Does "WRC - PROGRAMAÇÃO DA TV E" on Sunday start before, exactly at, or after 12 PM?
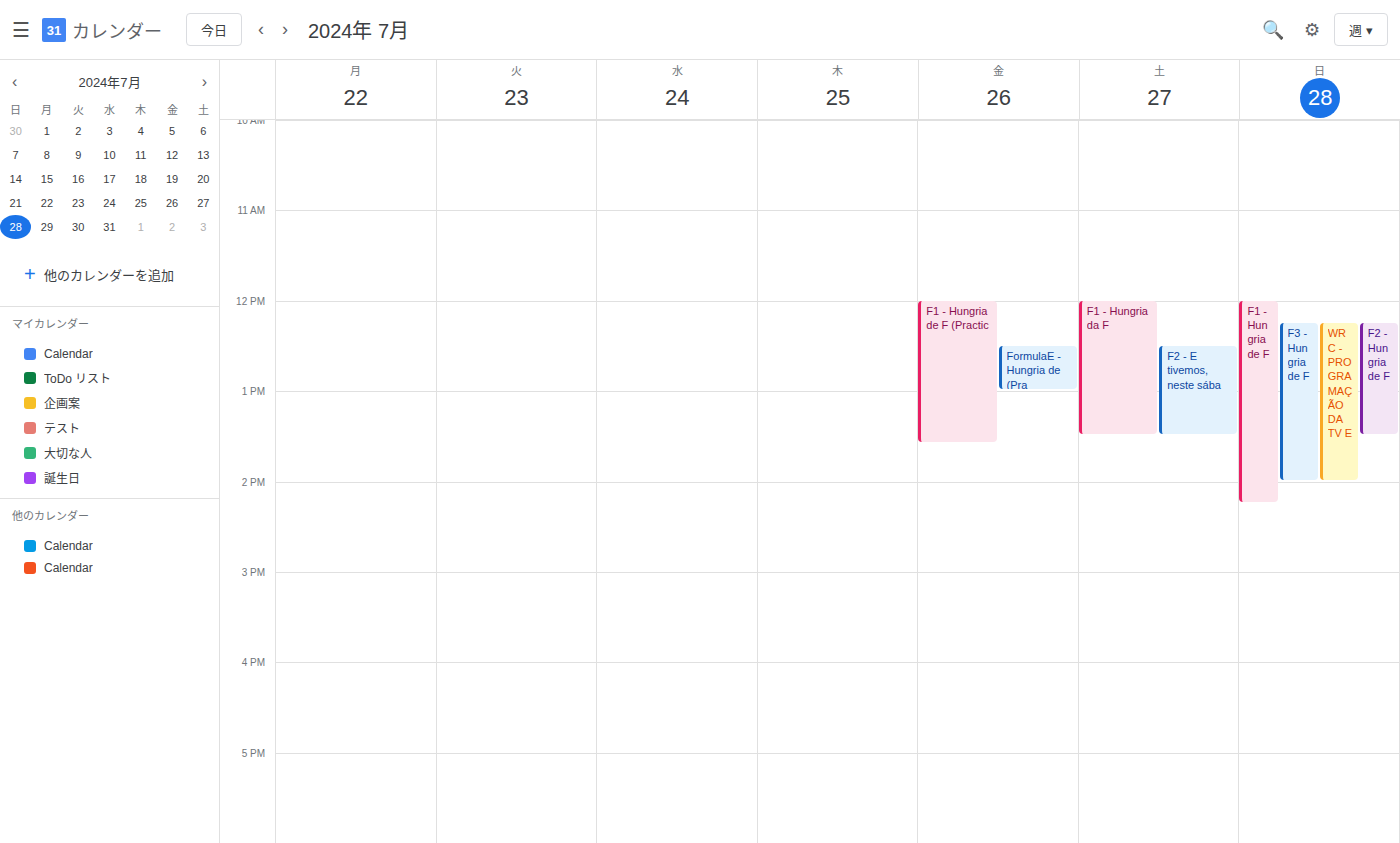
12:15 PM -- after 12 PM, 15 minutes below the 12 PM line.